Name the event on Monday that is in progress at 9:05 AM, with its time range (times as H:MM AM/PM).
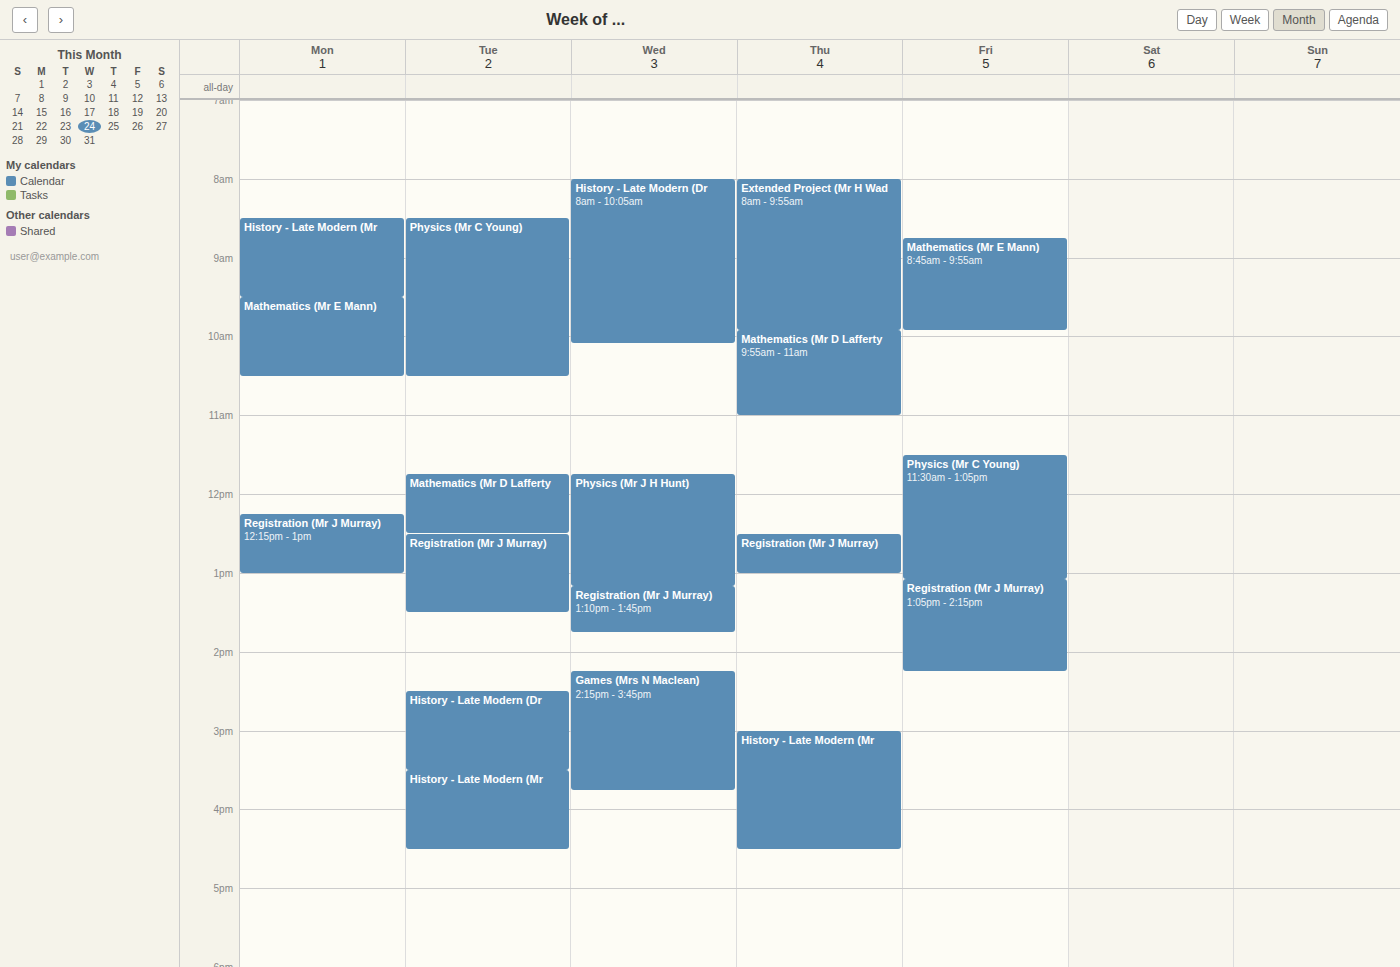
"History - Late Modern (Mr", 8:30 AM to 9:30 AM